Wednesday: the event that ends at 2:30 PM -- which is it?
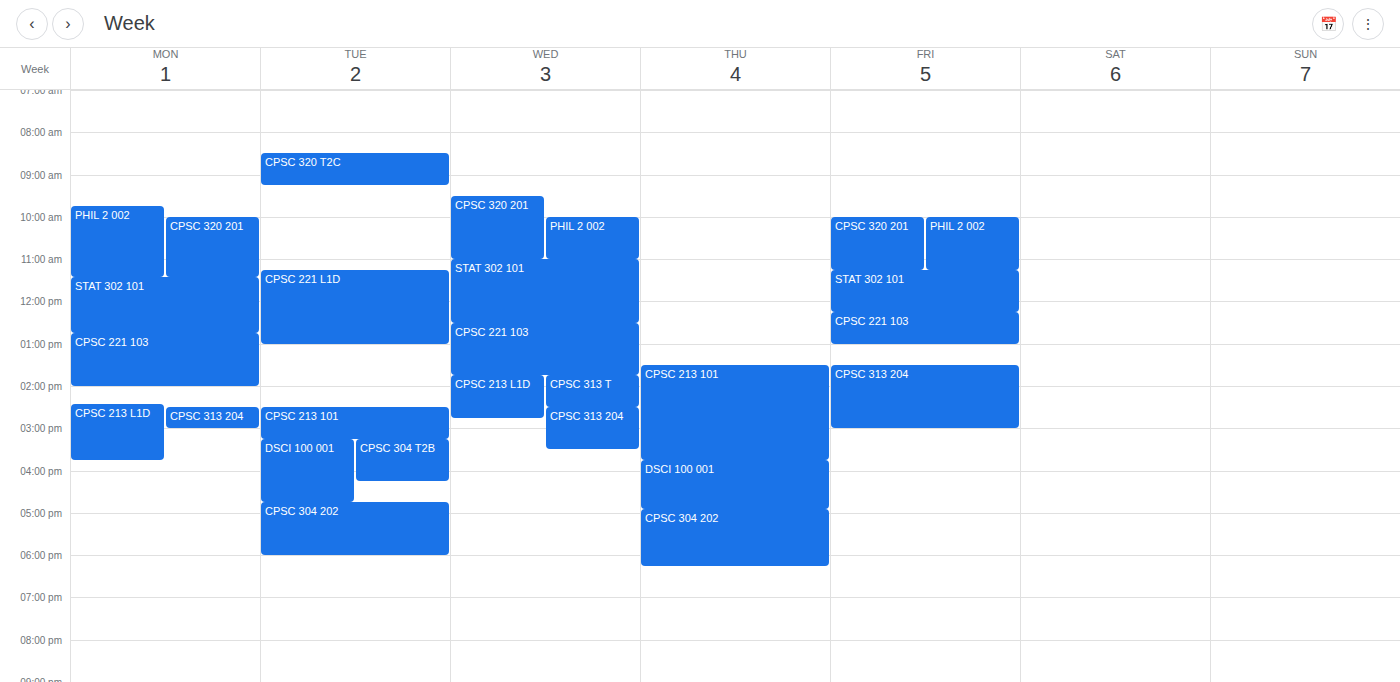
"CPSC 313 T"